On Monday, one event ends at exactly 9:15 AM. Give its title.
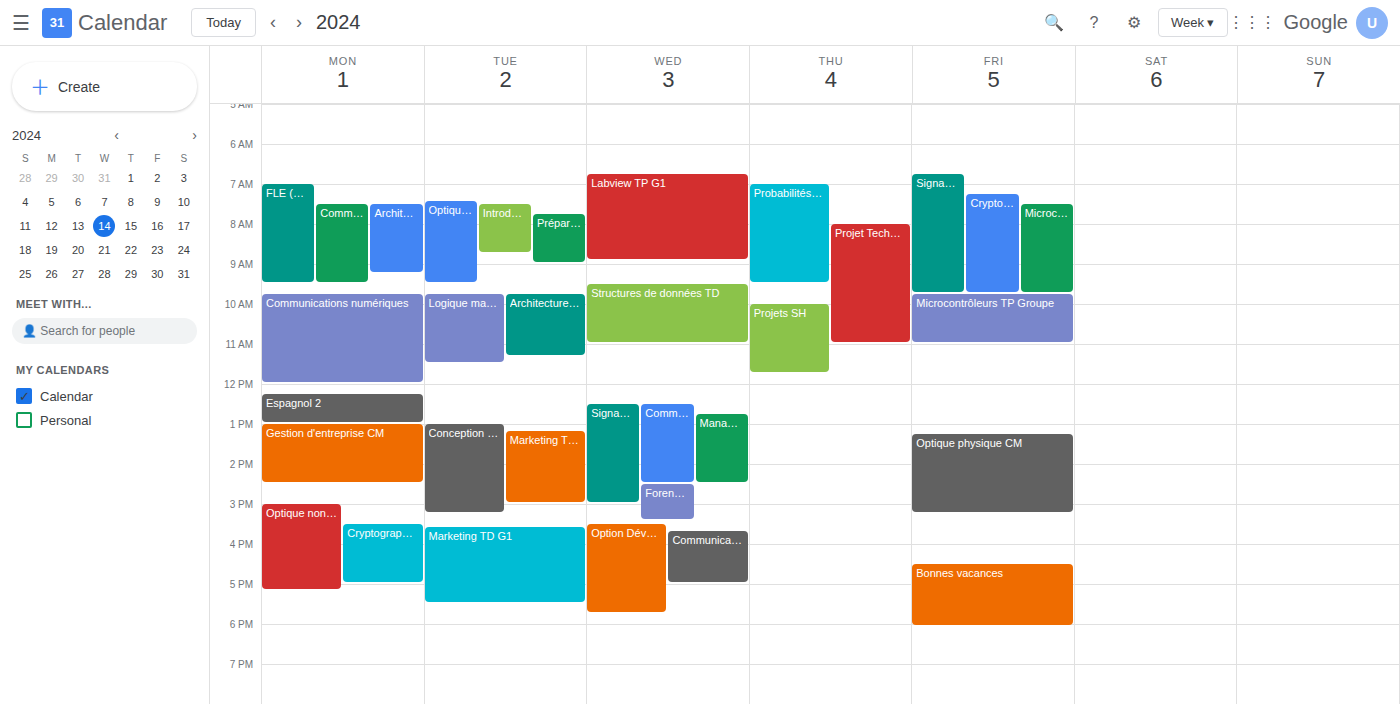
"Architecture des processeu"